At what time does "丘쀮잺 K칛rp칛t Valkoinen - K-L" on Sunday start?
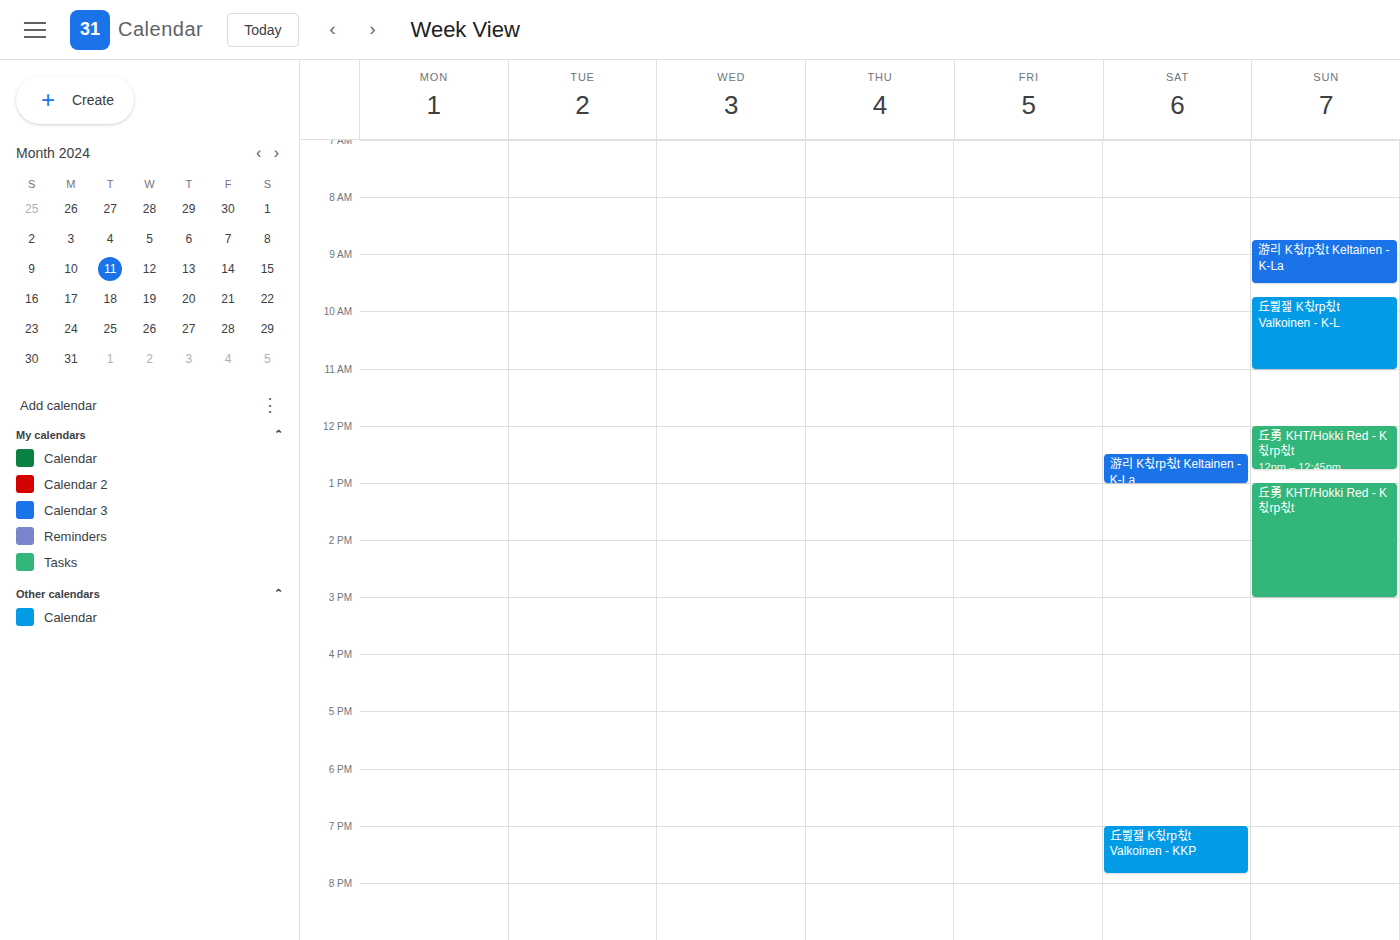
9:45 AM